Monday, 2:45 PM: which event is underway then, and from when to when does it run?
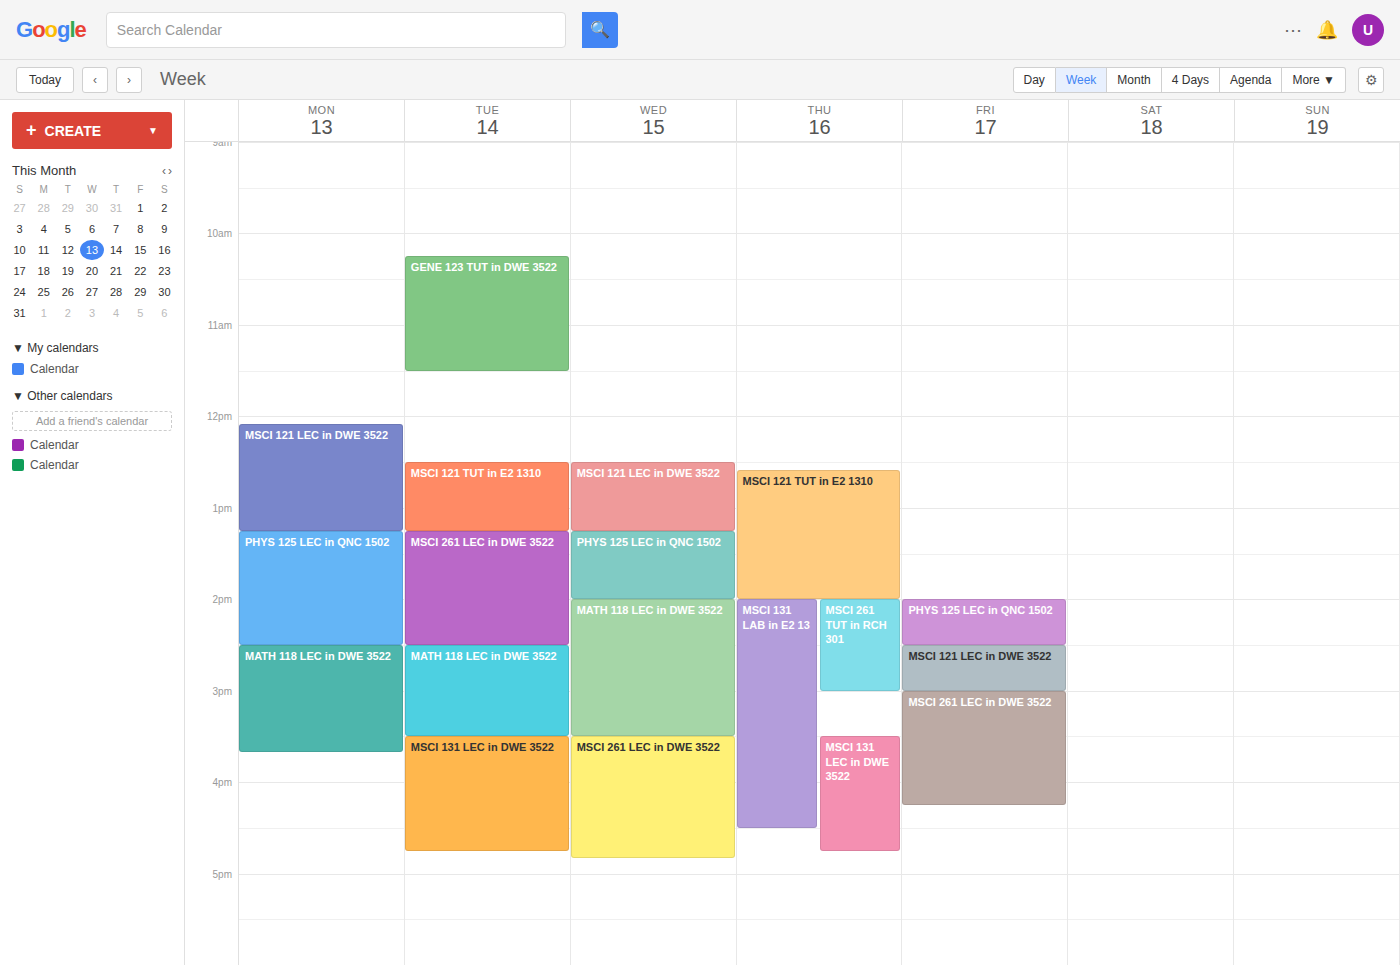
"MATH 118 LEC in DWE 3522", 2:30 PM to 3:40 PM